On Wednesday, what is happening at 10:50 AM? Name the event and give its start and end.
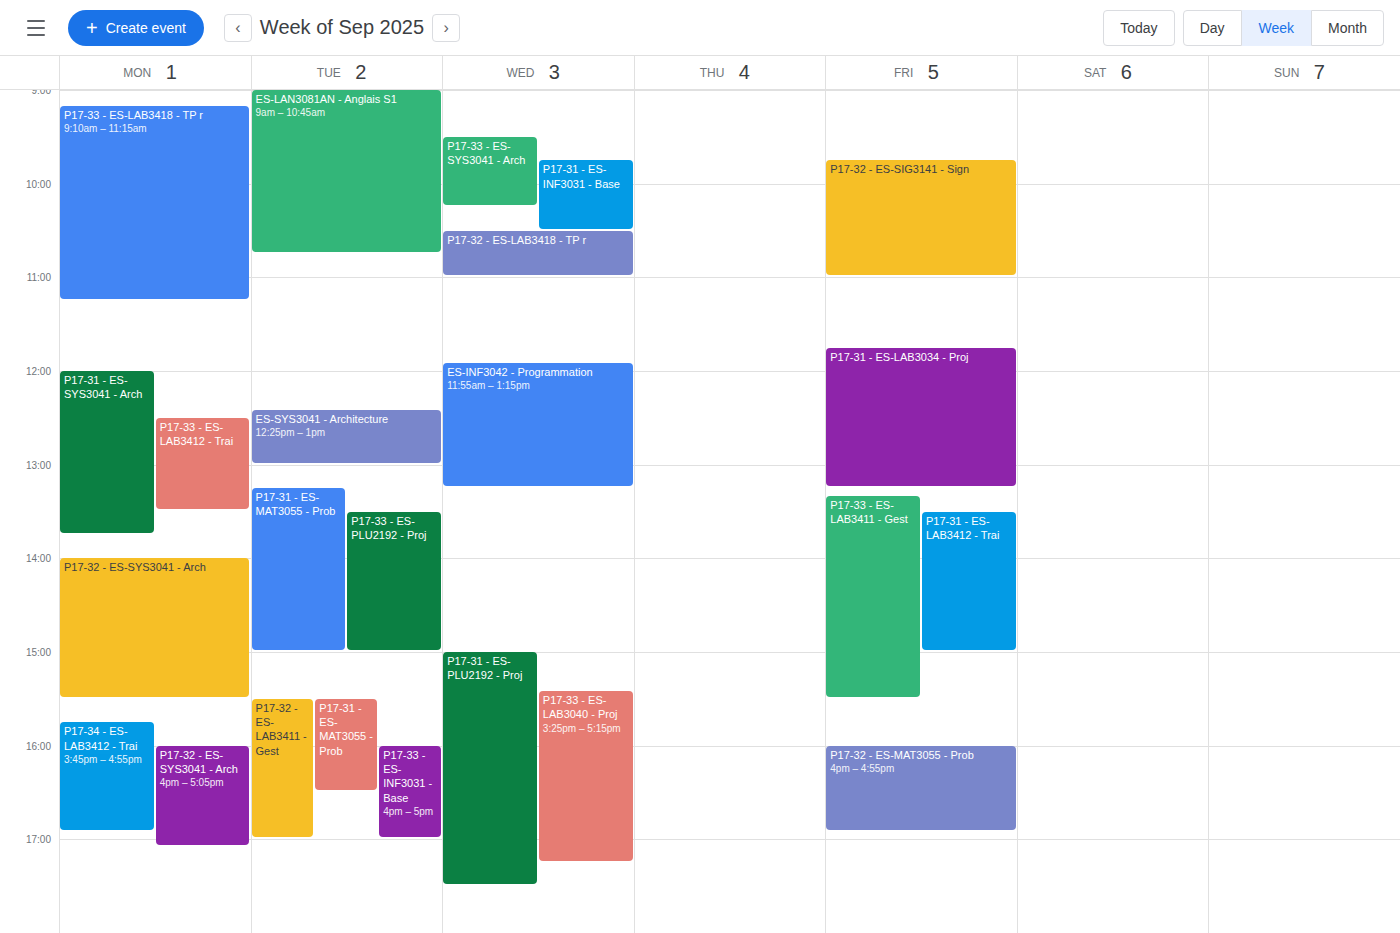
"P17-32 - ES-LAB3418 - TP r", 10:30 AM to 11:00 AM